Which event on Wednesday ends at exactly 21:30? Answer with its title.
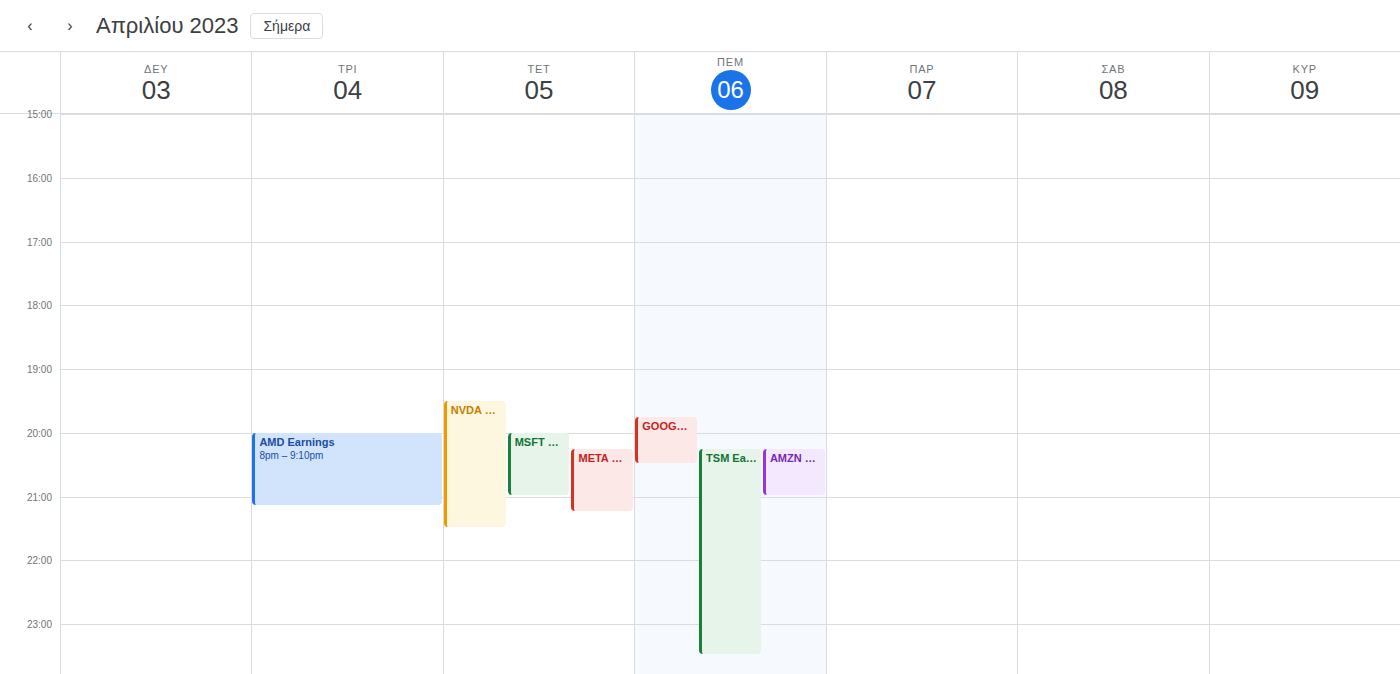
"NVDA Earnings"